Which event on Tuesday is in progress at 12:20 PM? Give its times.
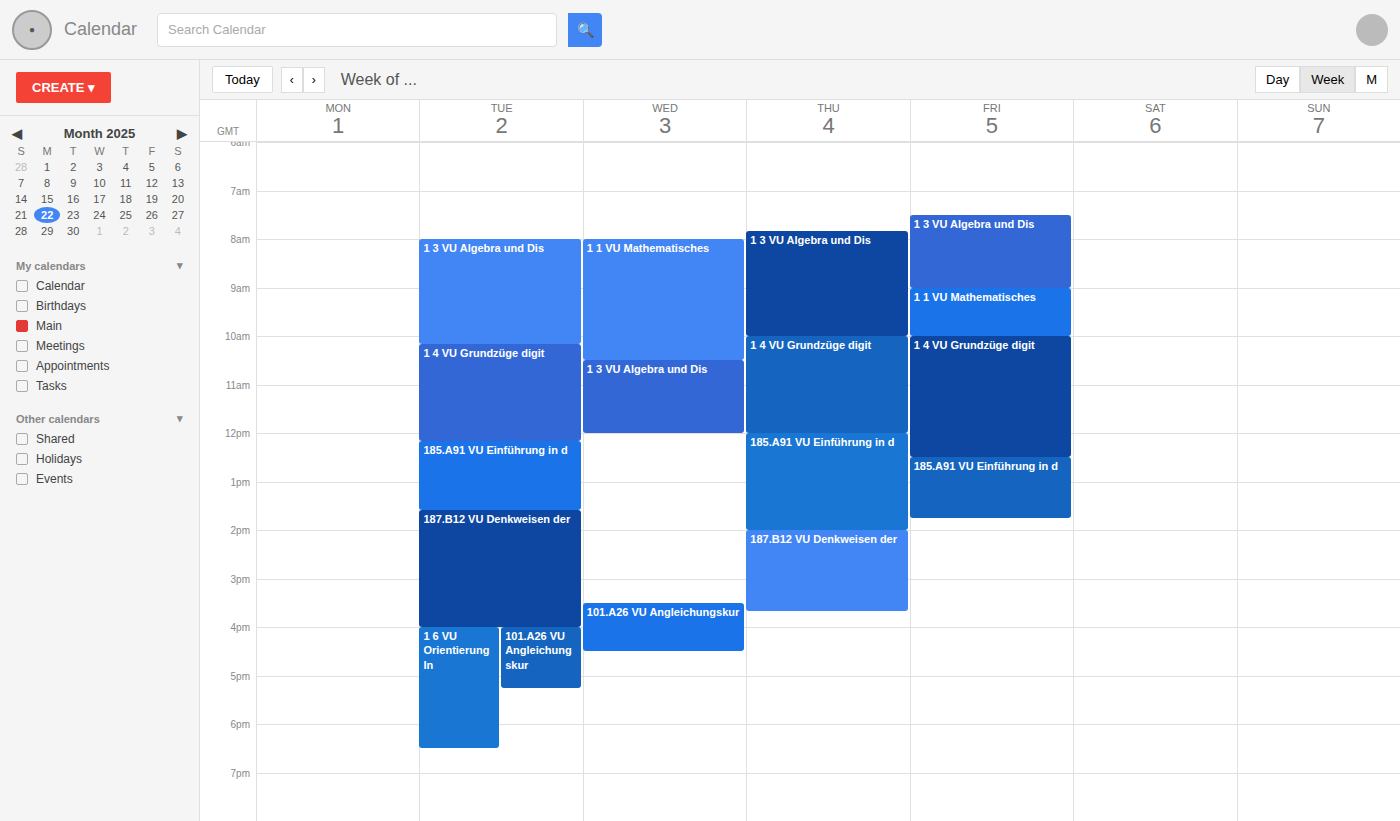
"185.A91 VU Einführung in d", 12:10 PM to 1:35 PM